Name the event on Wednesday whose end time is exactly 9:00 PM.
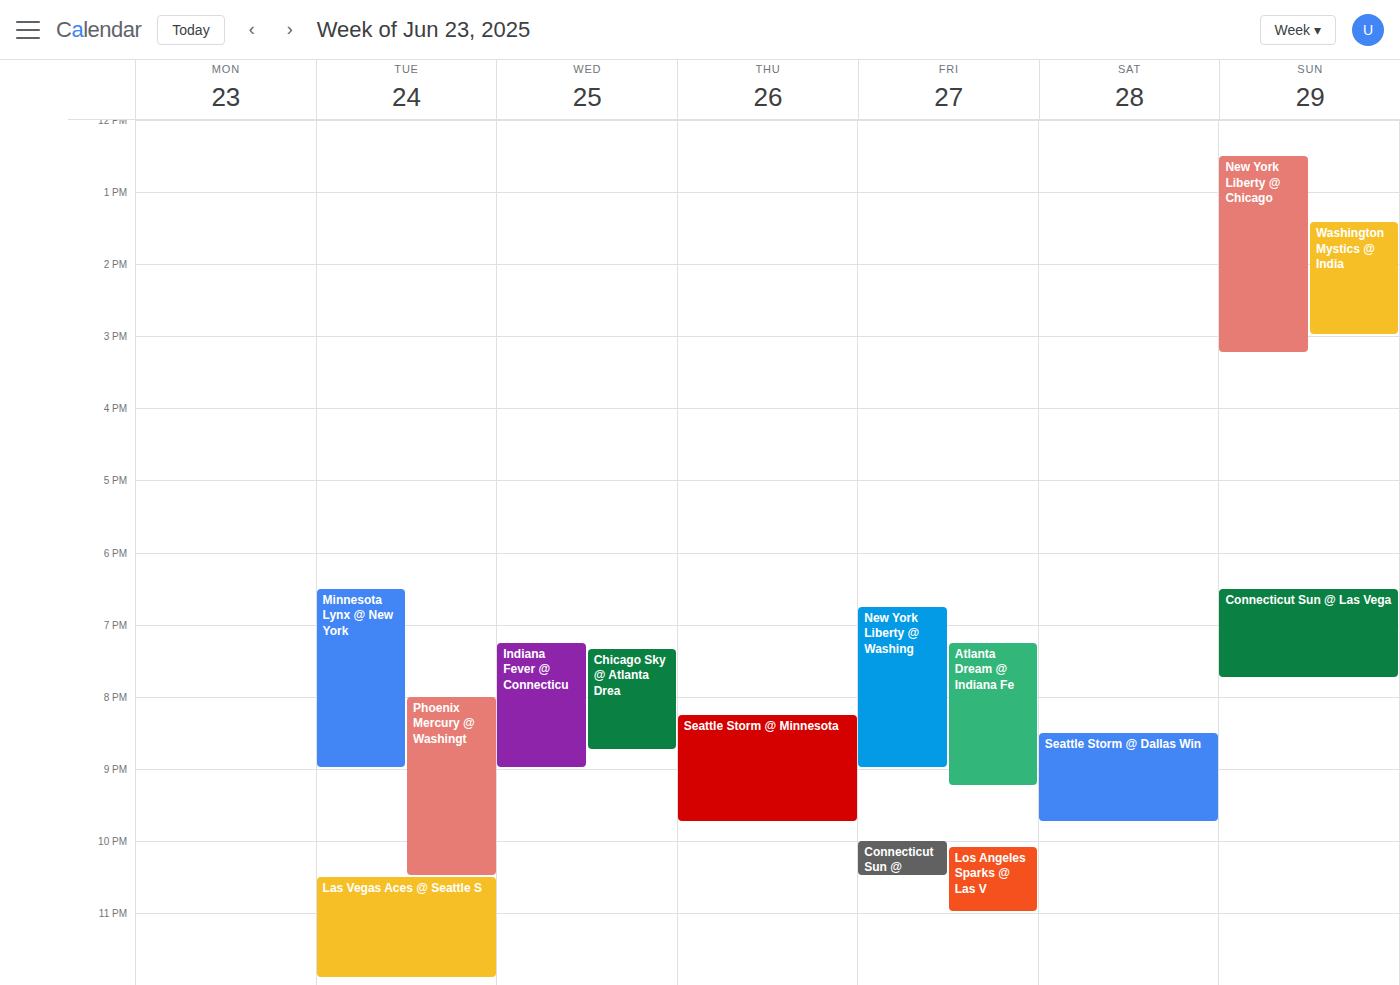
"Indiana Fever @ Connecticu"